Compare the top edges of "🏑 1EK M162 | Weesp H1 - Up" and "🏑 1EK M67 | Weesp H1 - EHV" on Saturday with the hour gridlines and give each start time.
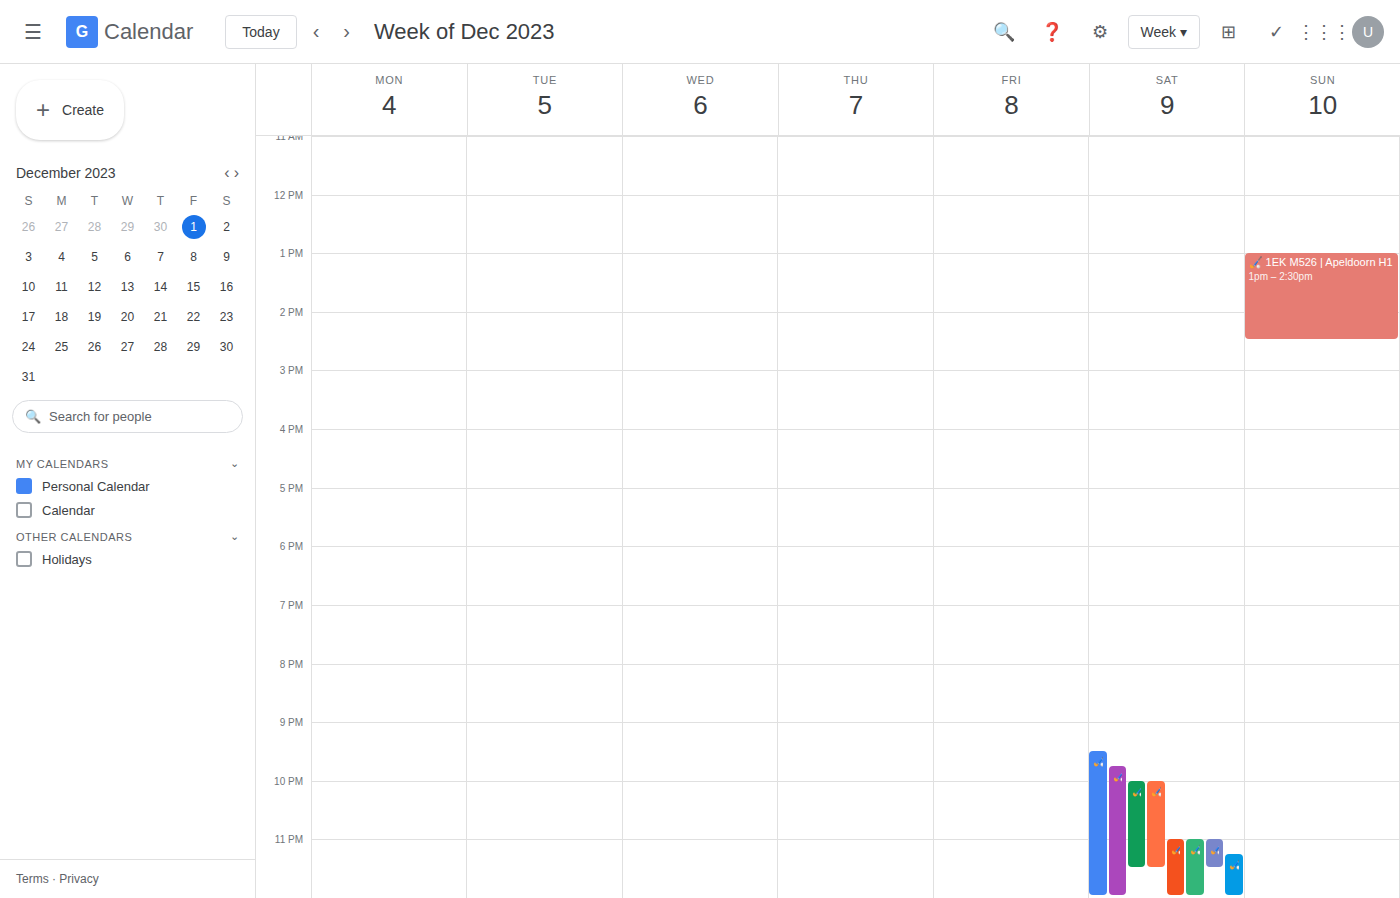
"🏑 1EK M162 | Weesp H1 - Up": 10:00 PM, exactly on the 10 PM line. "🏑 1EK M67 | Weesp H1 - EHV": 11:00 PM, exactly on the 11 PM line.